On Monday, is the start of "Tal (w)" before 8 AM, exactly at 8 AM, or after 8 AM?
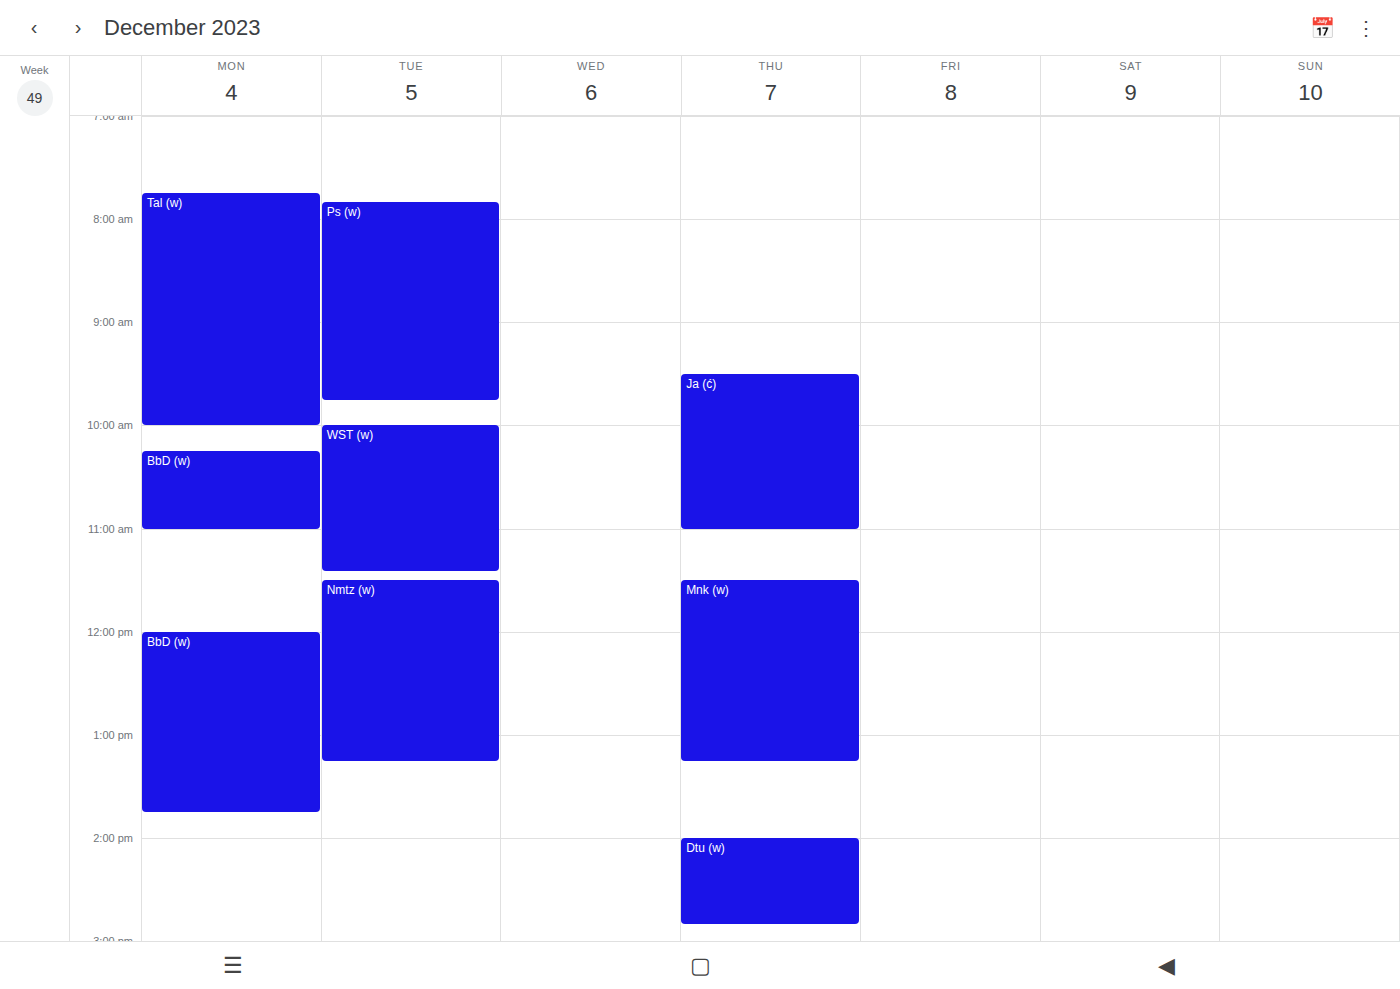
7:45 AM -- before 8 AM, 15 minutes above the 8 AM line.